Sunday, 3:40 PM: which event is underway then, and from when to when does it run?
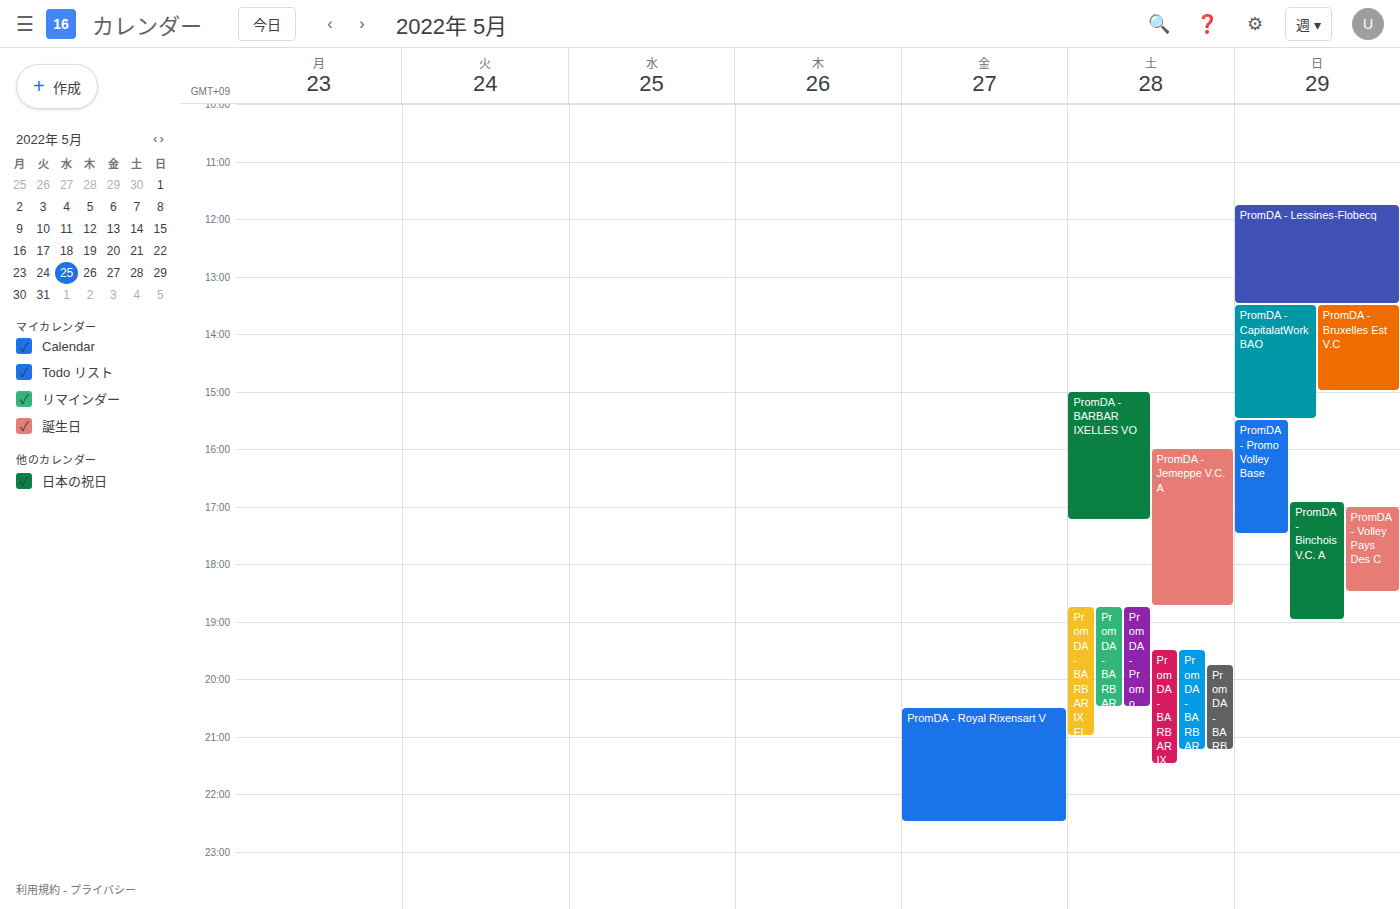
"PromDA - Promo Volley Base", 3:30 PM to 5:30 PM